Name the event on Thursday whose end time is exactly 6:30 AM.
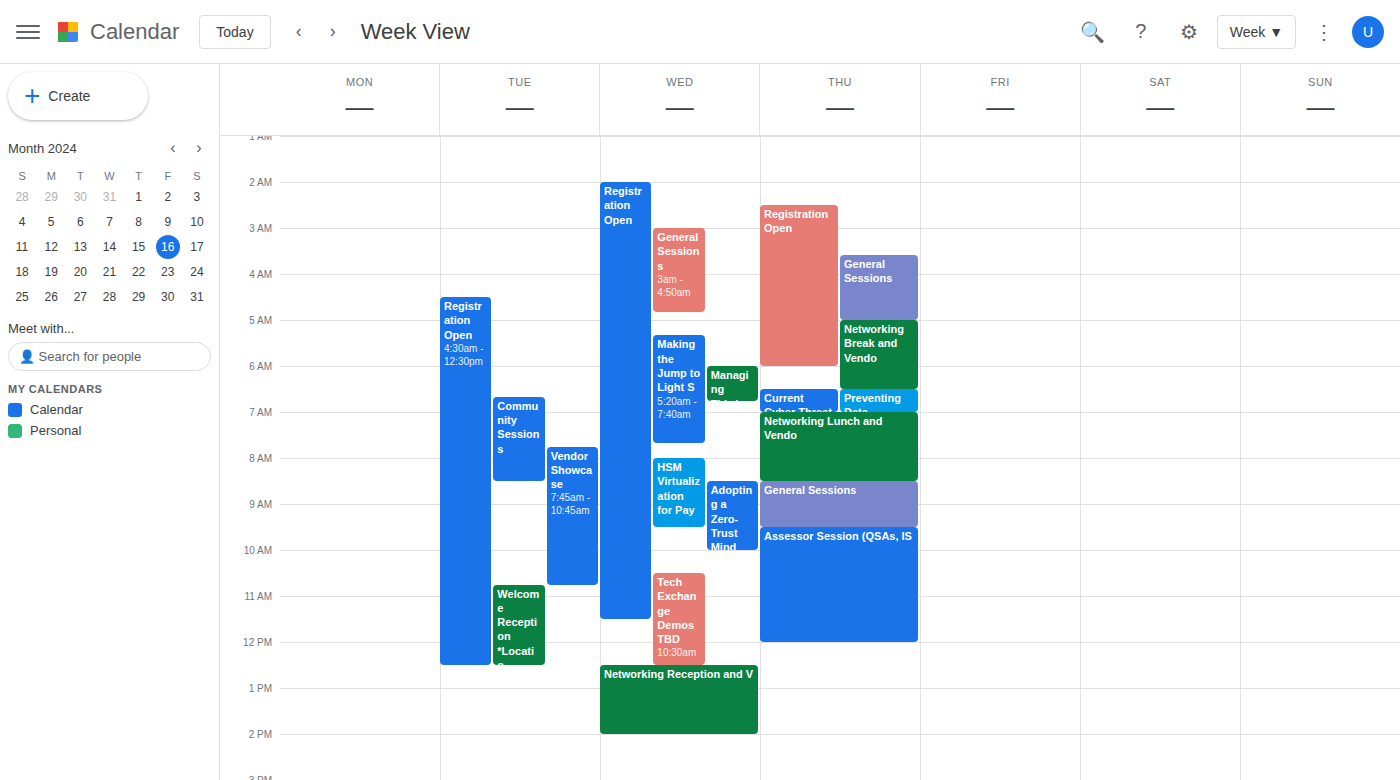
"Networking Break and Vendo"